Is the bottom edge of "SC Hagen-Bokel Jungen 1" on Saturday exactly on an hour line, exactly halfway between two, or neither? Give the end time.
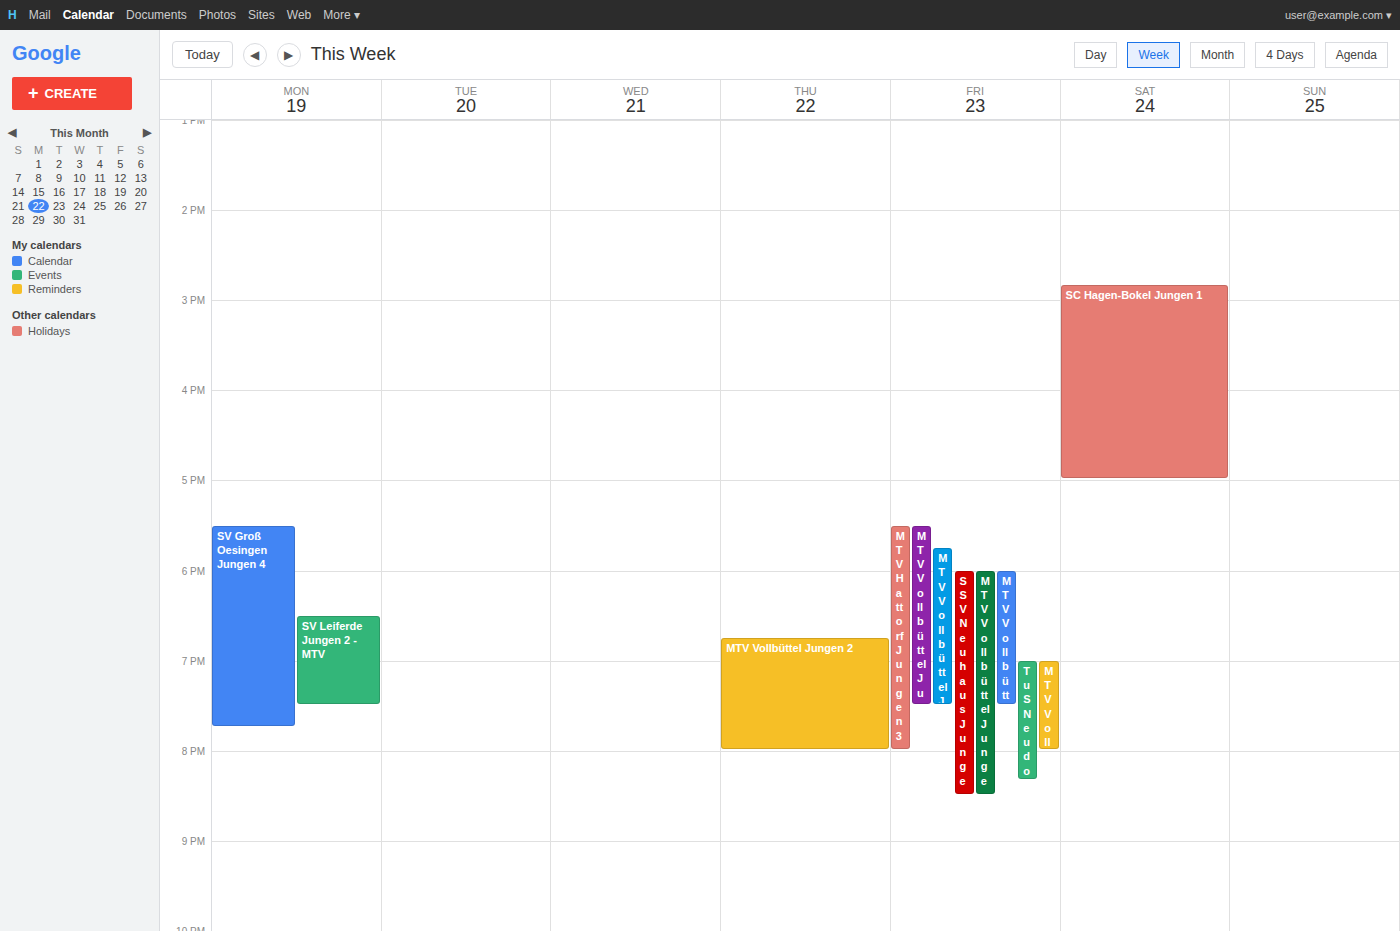
17:00 -- exactly on the 17:00 line.